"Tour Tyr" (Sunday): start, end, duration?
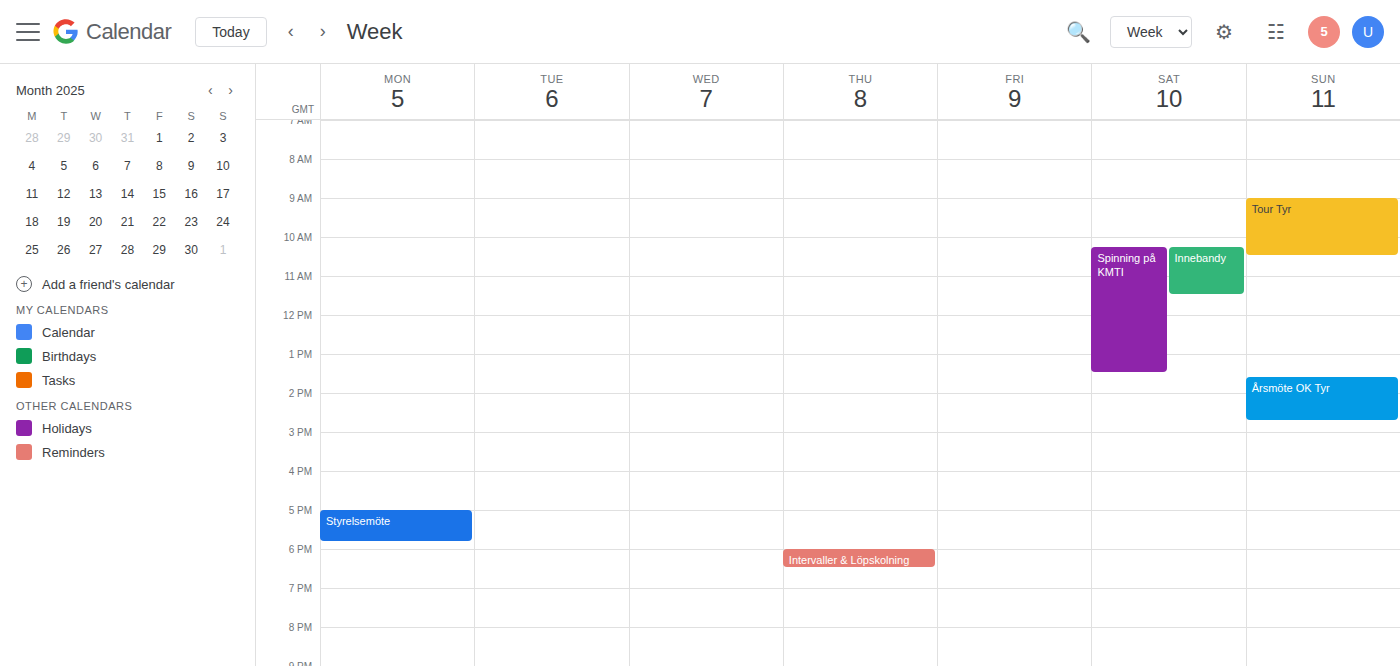
9:00 AM to 10:30 AM, 1 hour 30 minutes